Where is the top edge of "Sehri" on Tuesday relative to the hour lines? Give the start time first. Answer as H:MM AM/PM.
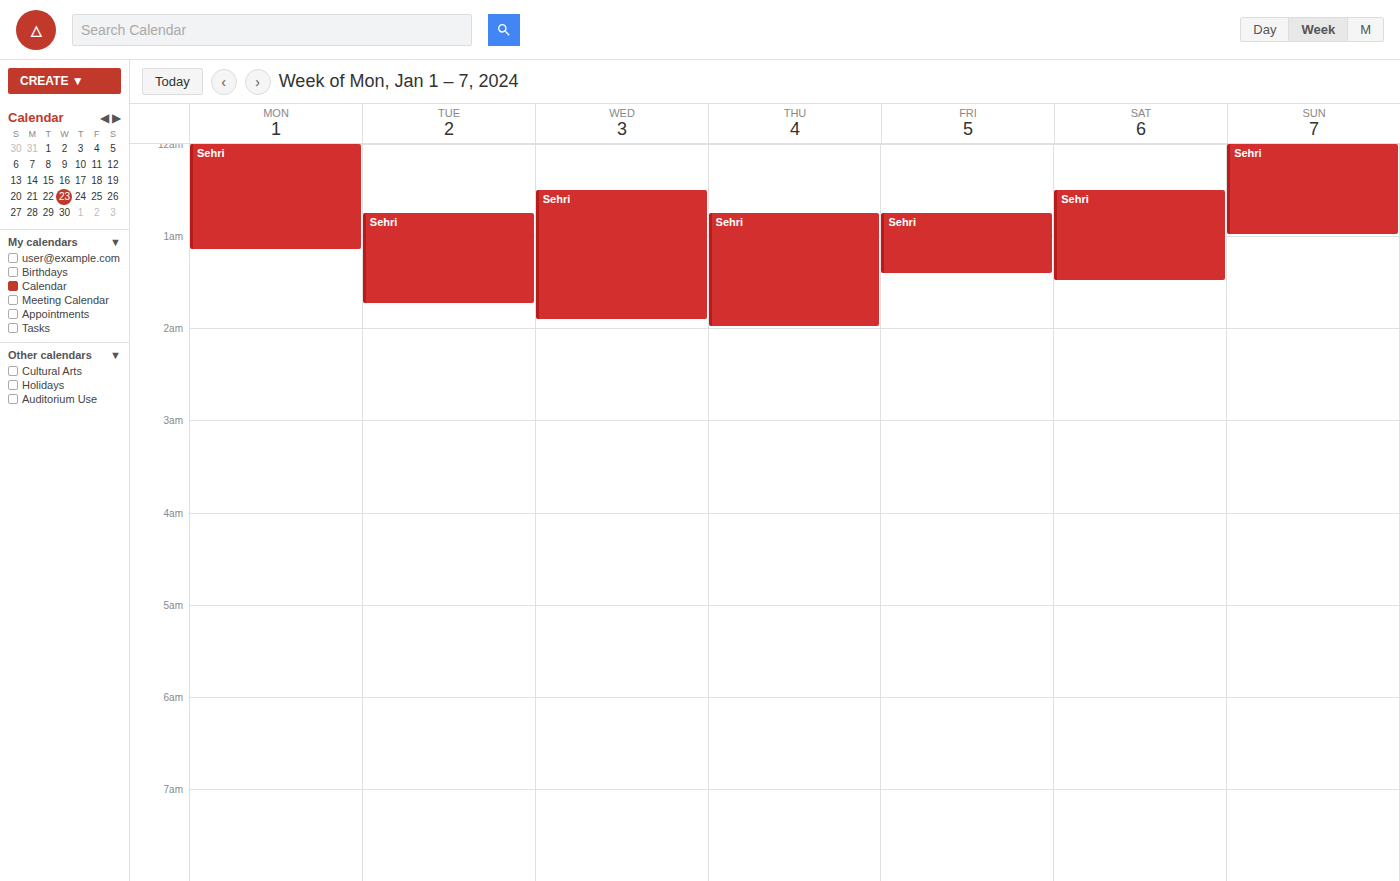
12:45 AM -- neither: three quarters of the way from the 12 AM line to the 1 AM line.